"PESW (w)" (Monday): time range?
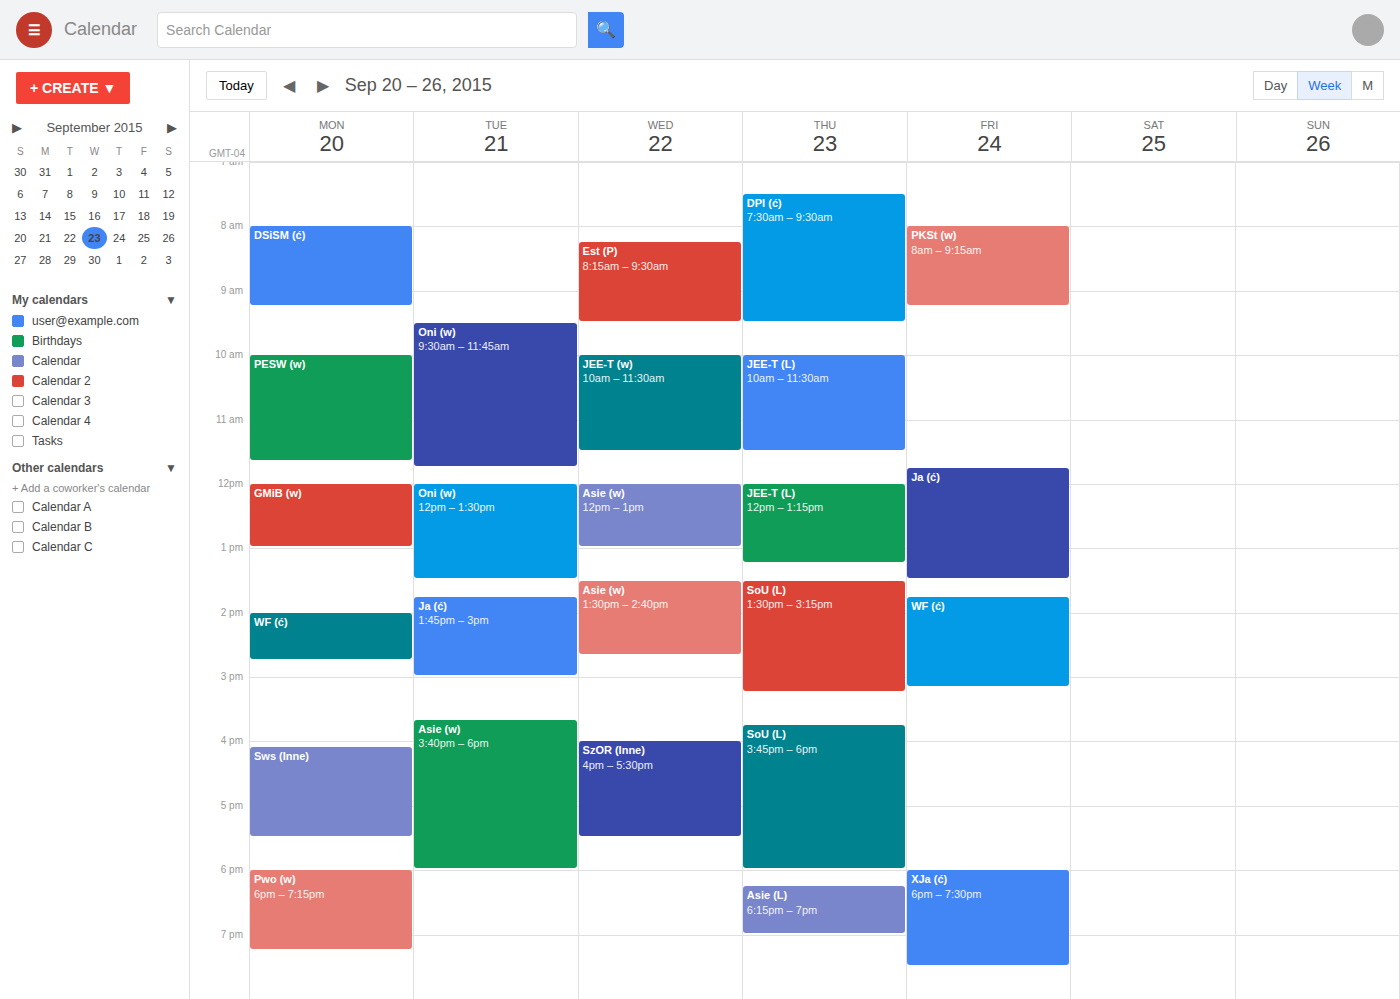
10:00 AM to 11:40 AM